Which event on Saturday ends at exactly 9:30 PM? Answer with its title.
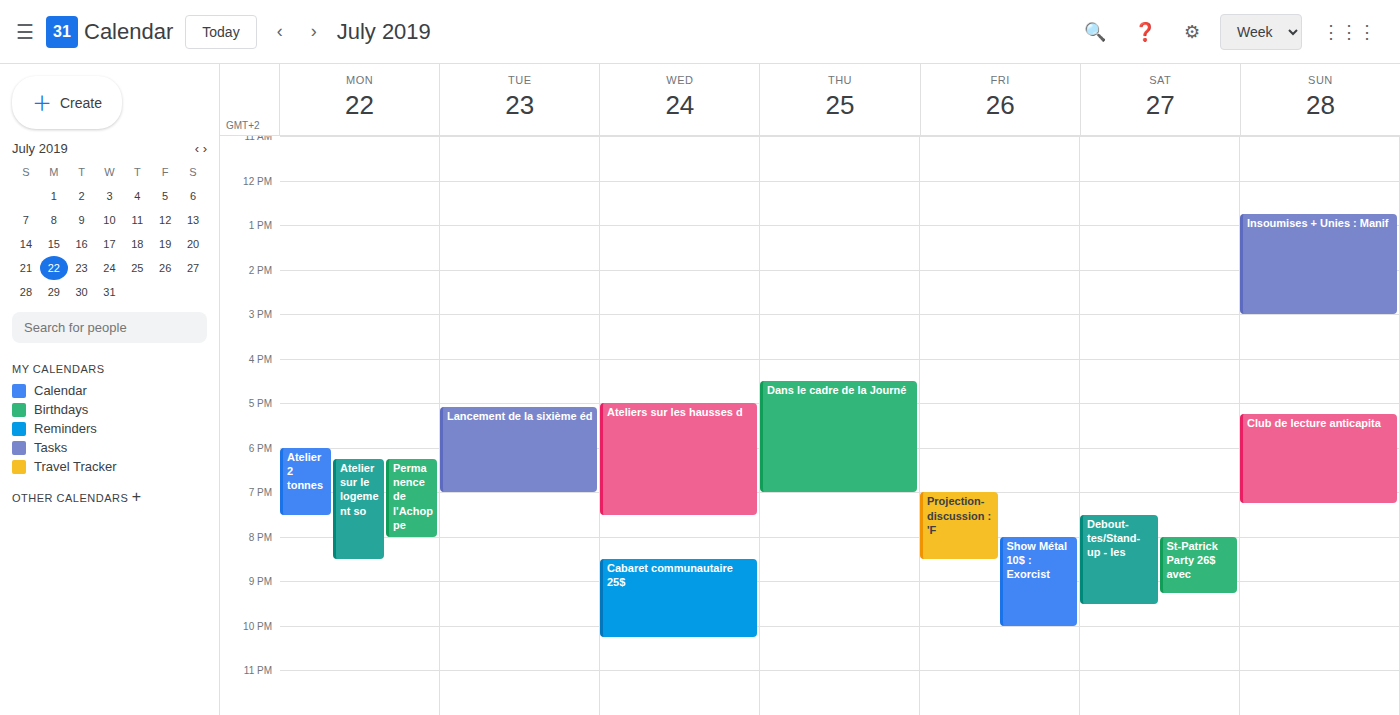
"Debout-tes/Stand-up - les"